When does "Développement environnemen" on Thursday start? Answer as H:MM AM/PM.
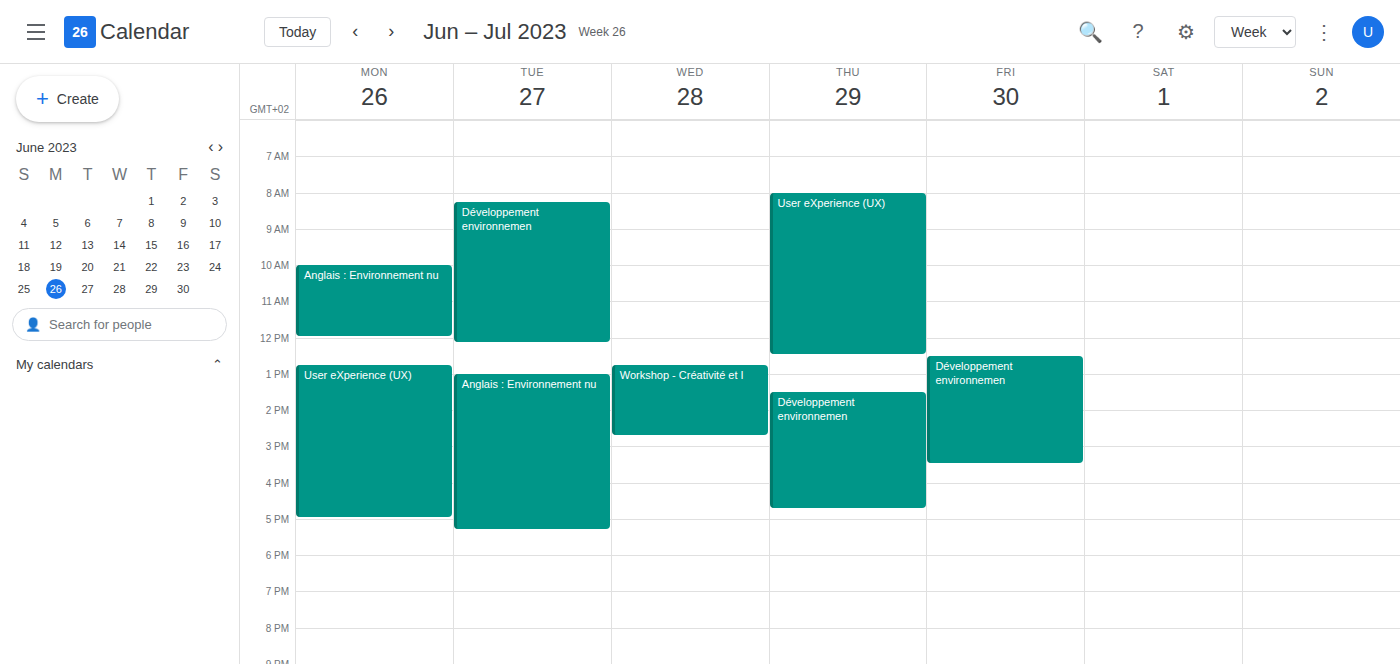
1:30 PM